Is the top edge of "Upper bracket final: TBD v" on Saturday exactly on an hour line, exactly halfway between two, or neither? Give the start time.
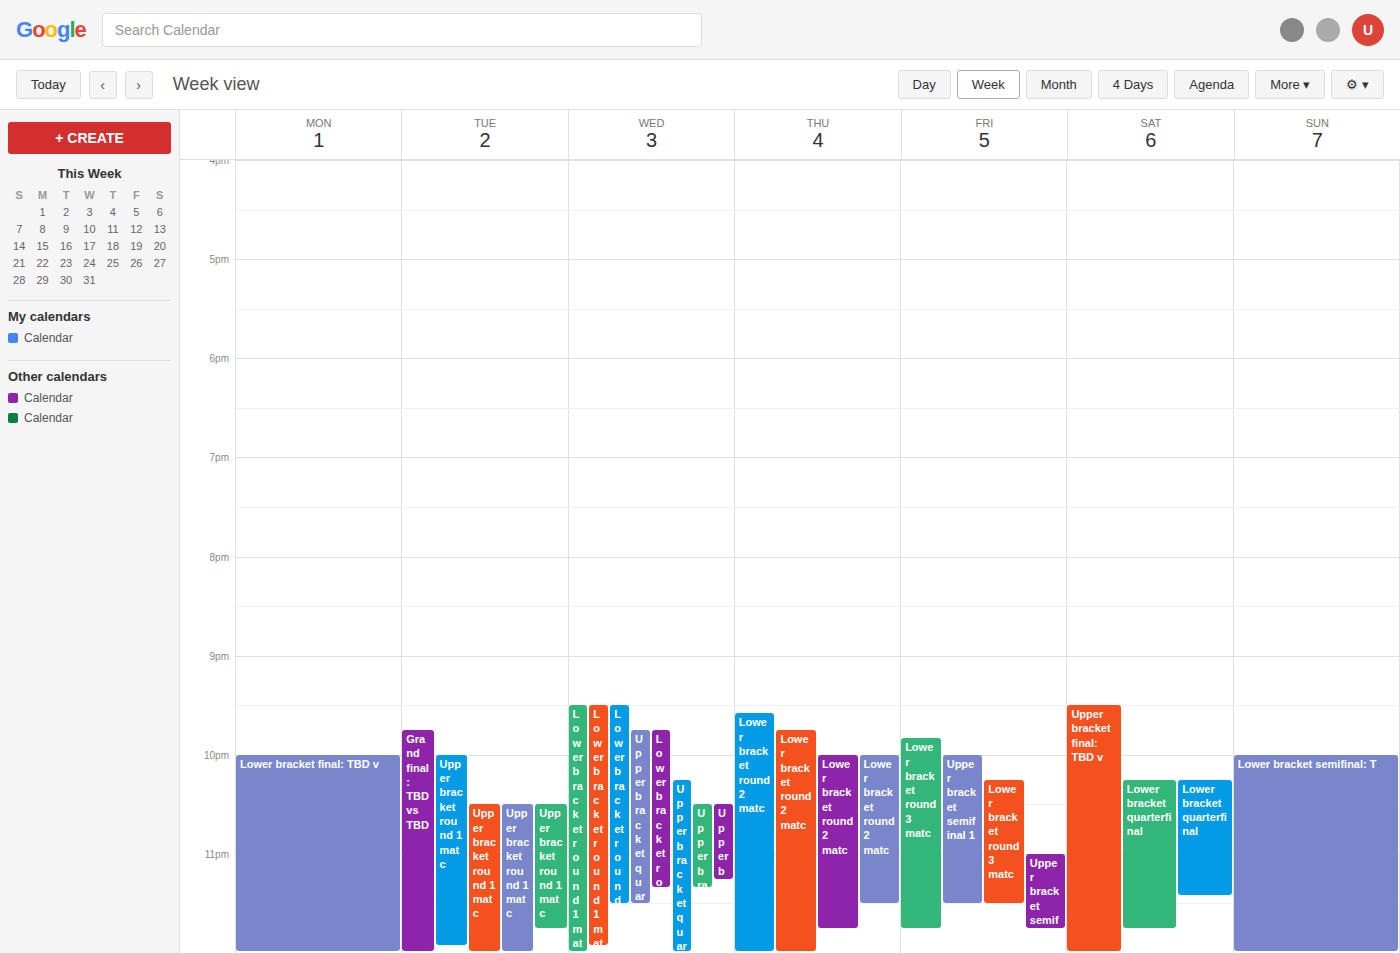
9:30 PM -- halfway between the 9 PM and 10 PM lines.